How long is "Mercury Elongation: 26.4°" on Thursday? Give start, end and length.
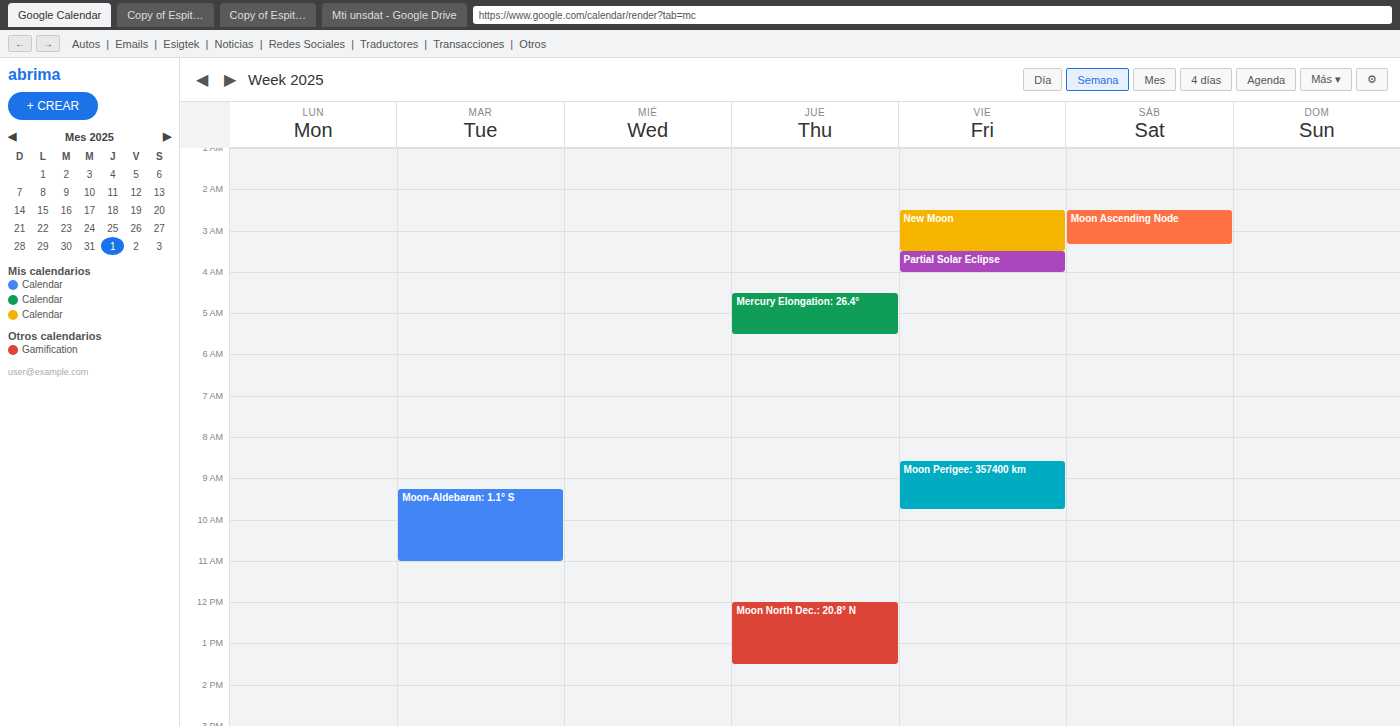
4:30 AM to 5:30 AM, 1 hour